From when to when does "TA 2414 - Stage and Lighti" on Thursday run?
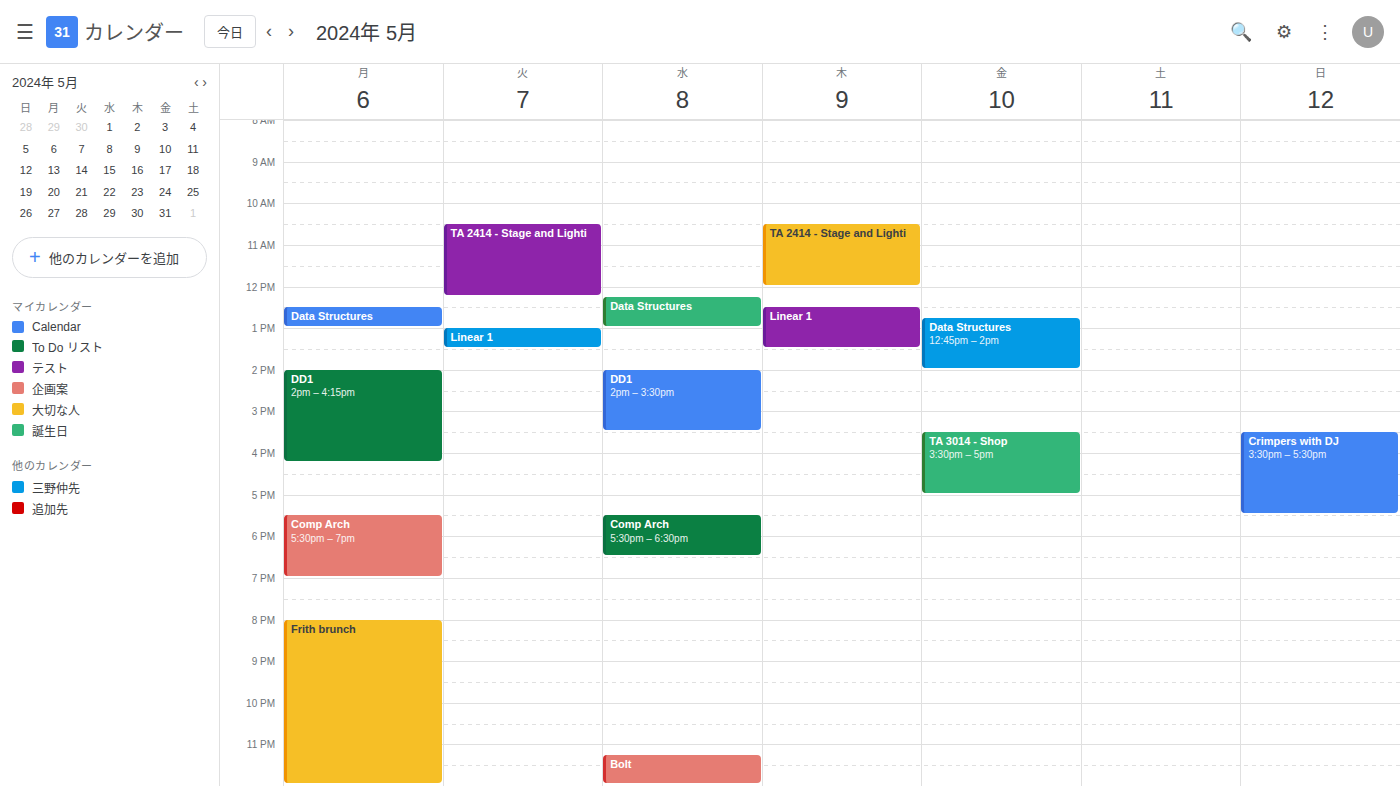
10:30 to 12:00